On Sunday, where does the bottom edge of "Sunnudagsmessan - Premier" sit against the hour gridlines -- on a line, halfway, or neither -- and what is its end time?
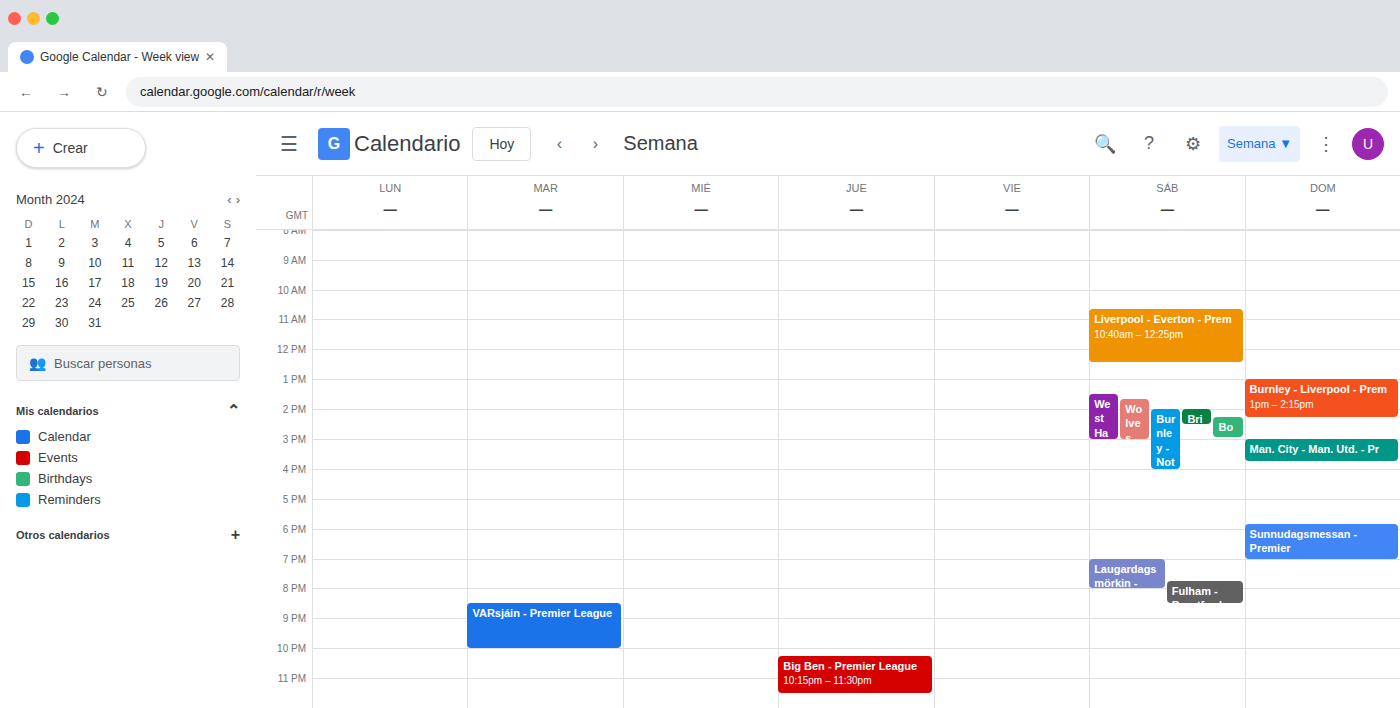
7:00 PM -- exactly on the 7 PM line.